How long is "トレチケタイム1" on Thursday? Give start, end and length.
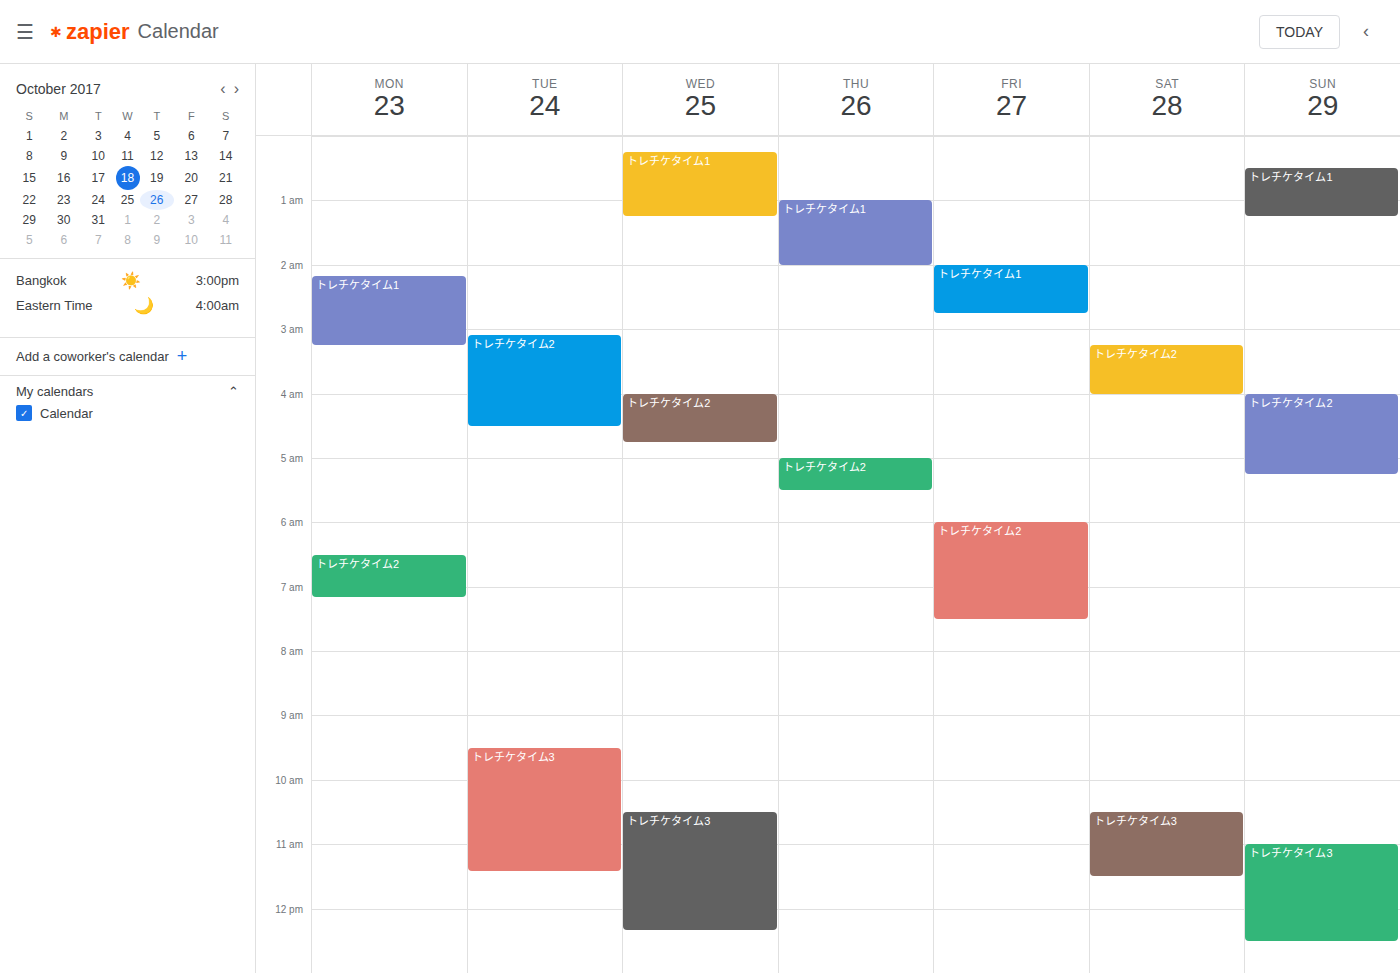
1:00 AM to 2:00 AM, 1 hour